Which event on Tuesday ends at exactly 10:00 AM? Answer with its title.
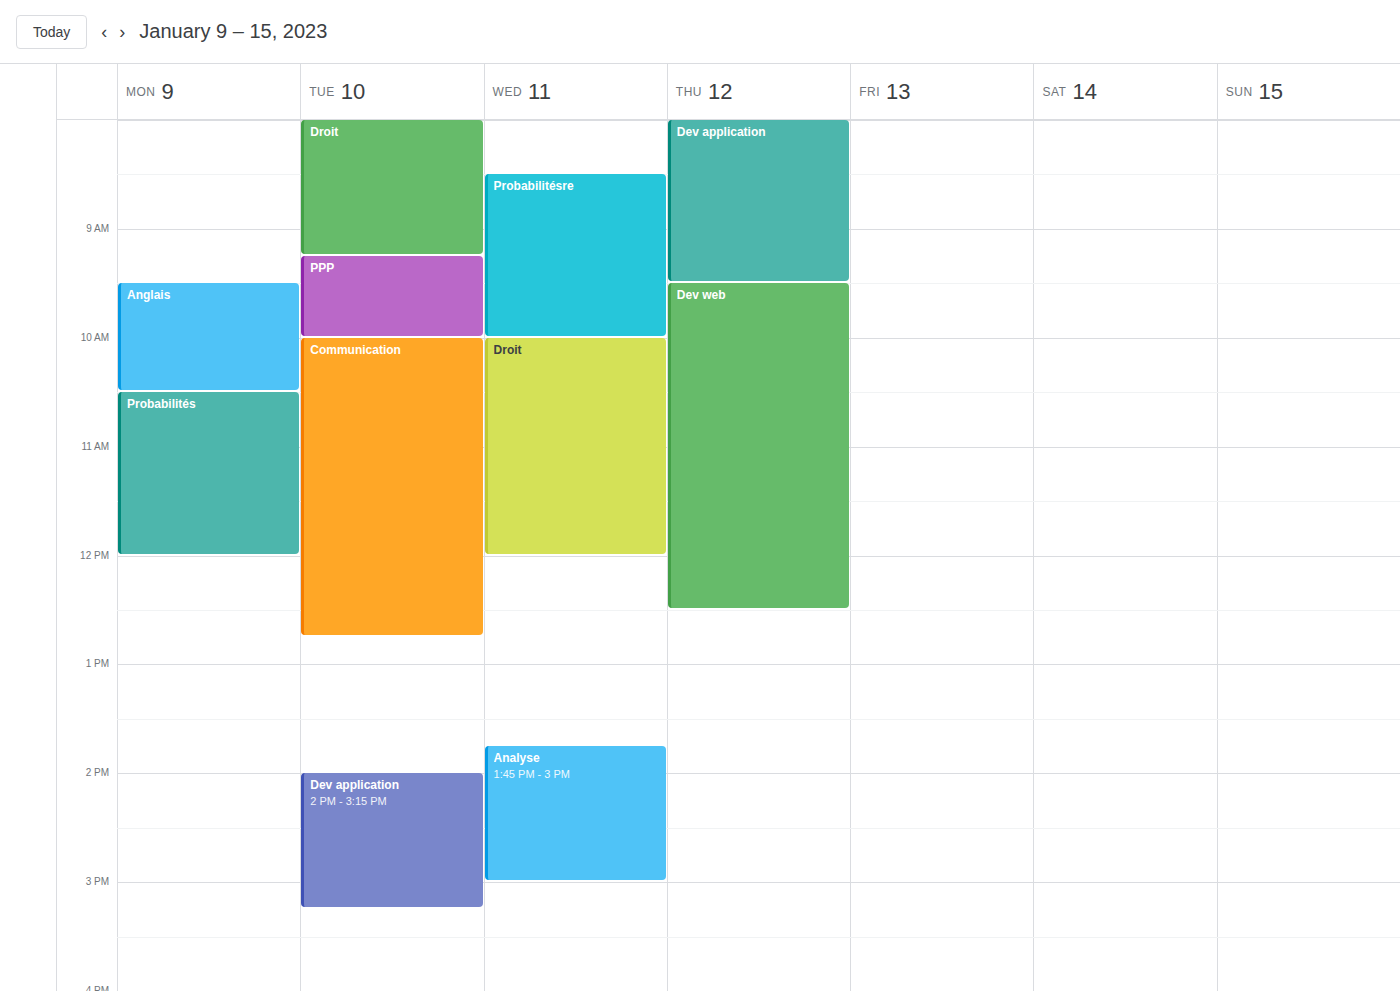
"PPP"